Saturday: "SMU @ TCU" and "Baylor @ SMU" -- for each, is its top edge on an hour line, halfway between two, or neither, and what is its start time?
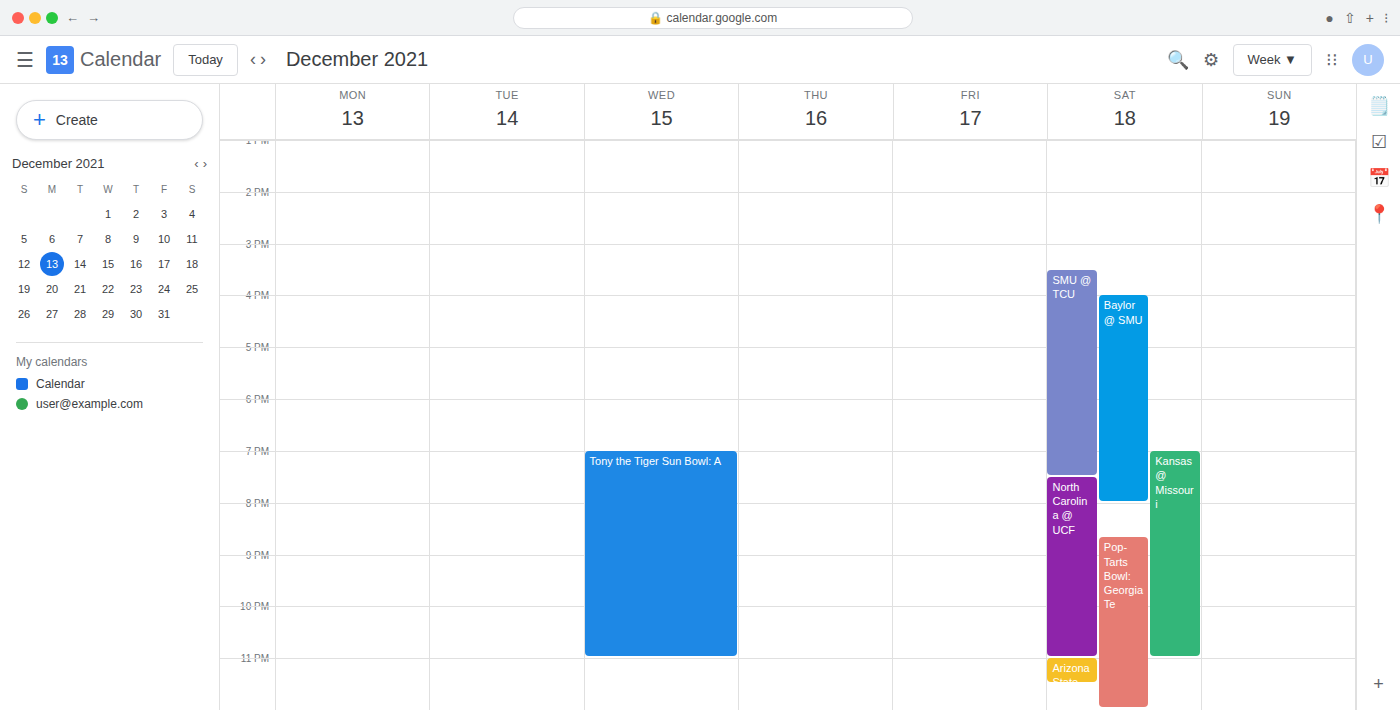
"SMU @ TCU": 3:30 PM, halfway between the 3 PM and 4 PM lines. "Baylor @ SMU": 4:00 PM, exactly on the 4 PM line.